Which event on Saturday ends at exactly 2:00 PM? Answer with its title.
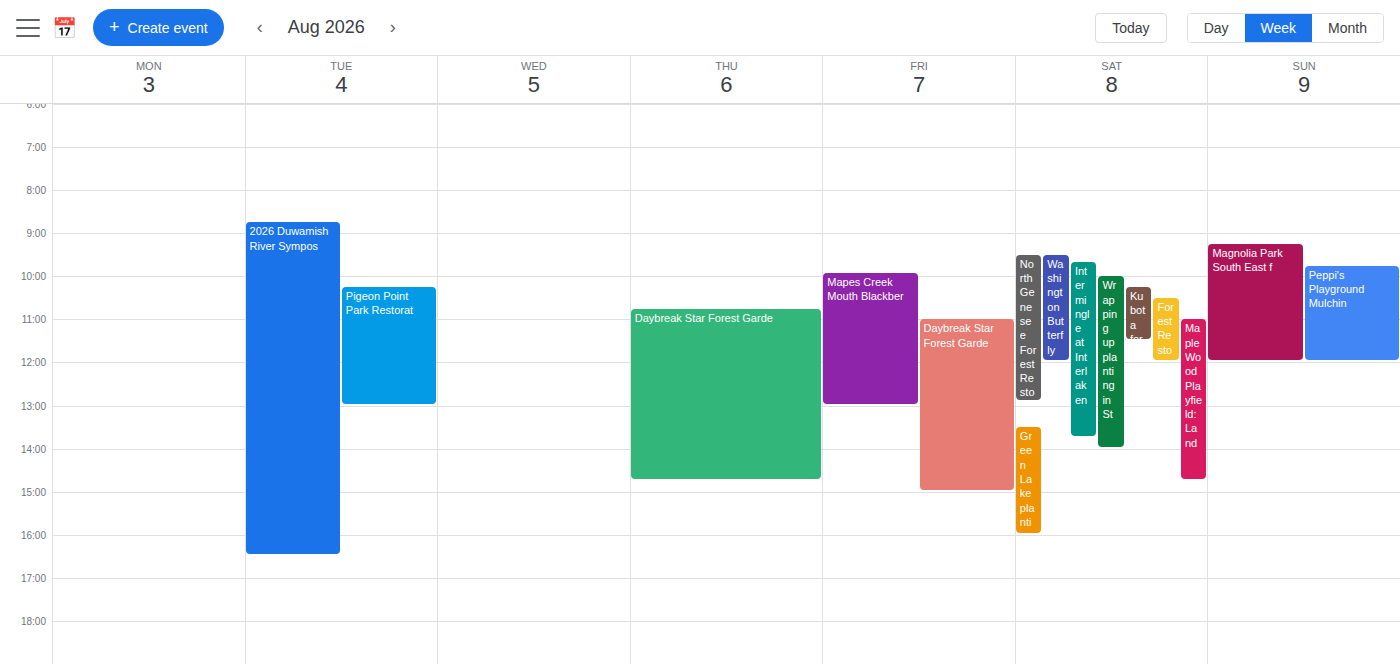
"Wrapping up planting in St"